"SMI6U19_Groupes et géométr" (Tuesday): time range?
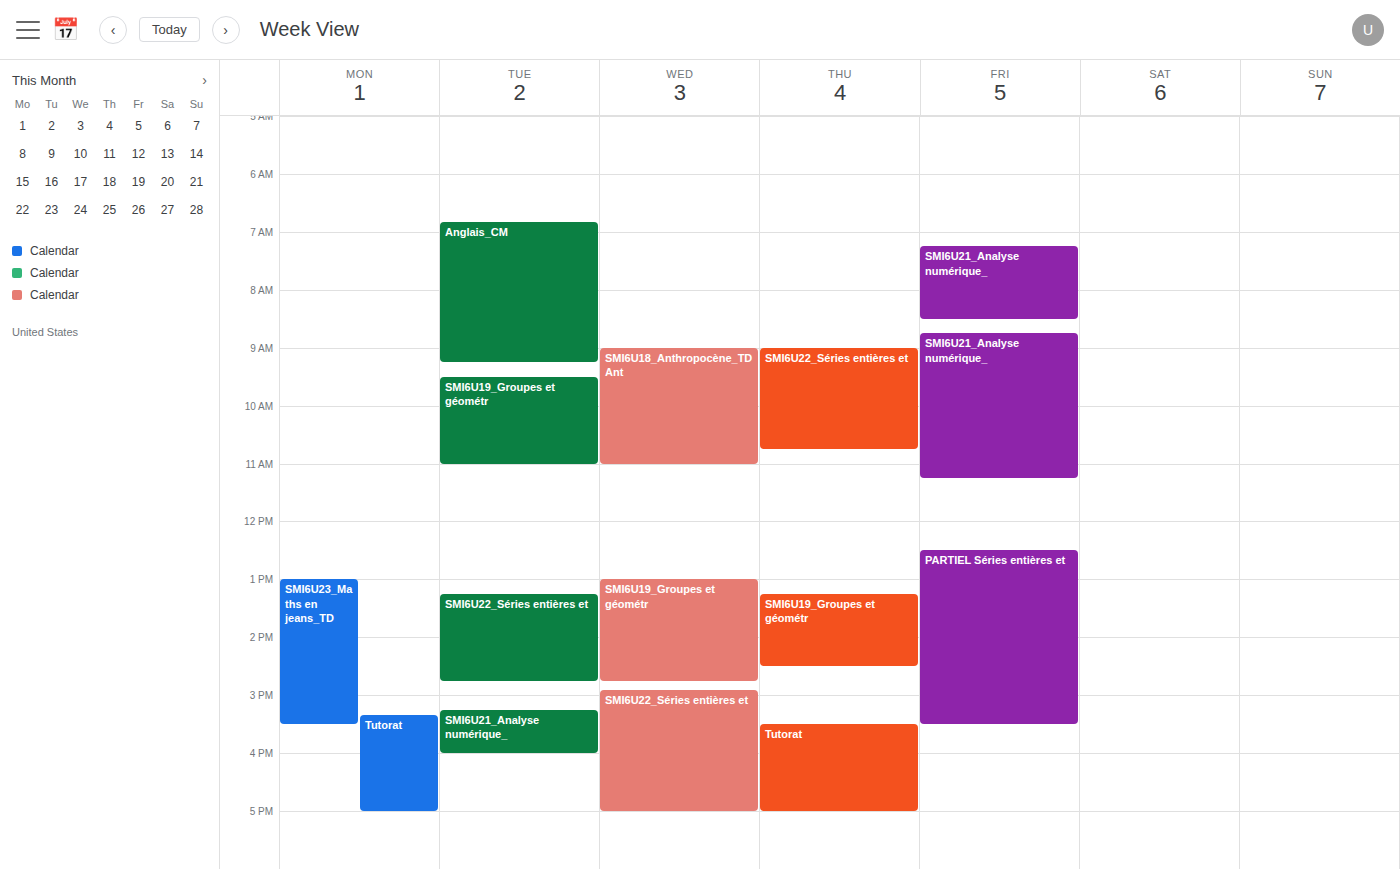
9:30 AM to 11:00 AM